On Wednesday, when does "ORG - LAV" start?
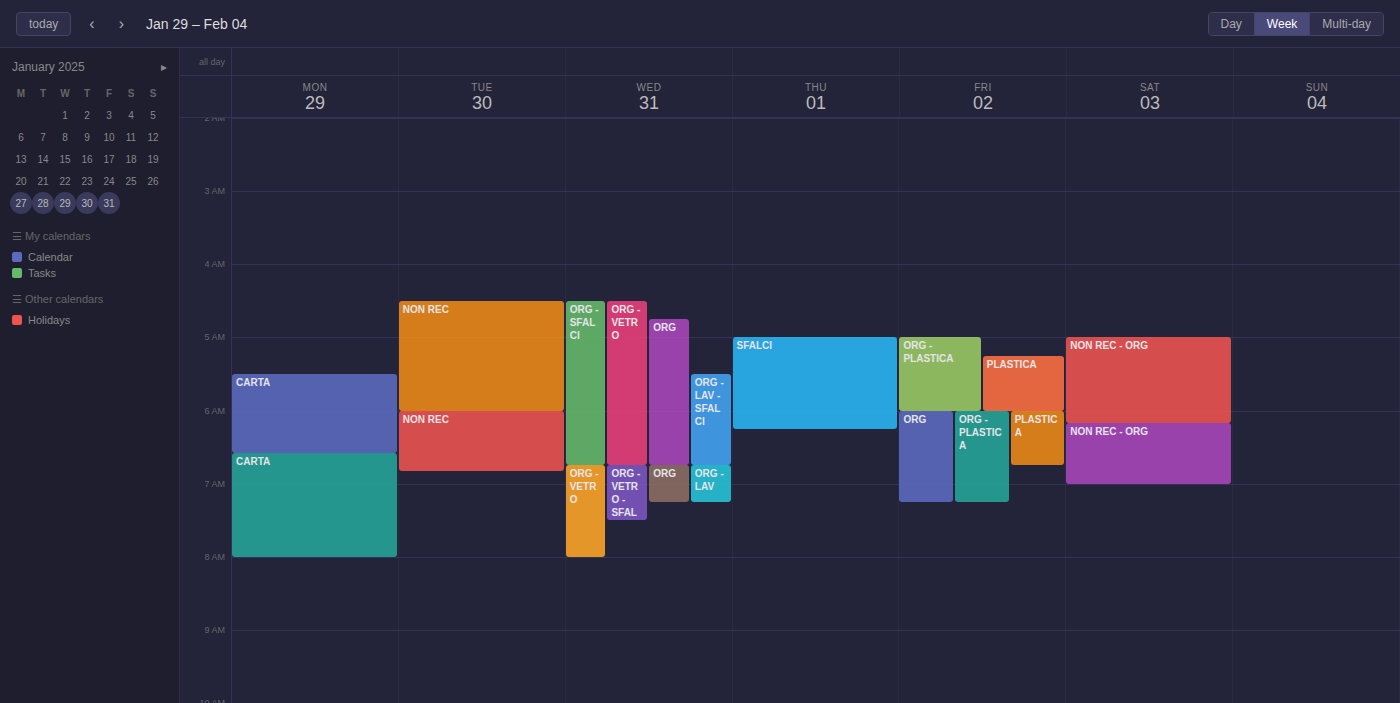
6:45 AM